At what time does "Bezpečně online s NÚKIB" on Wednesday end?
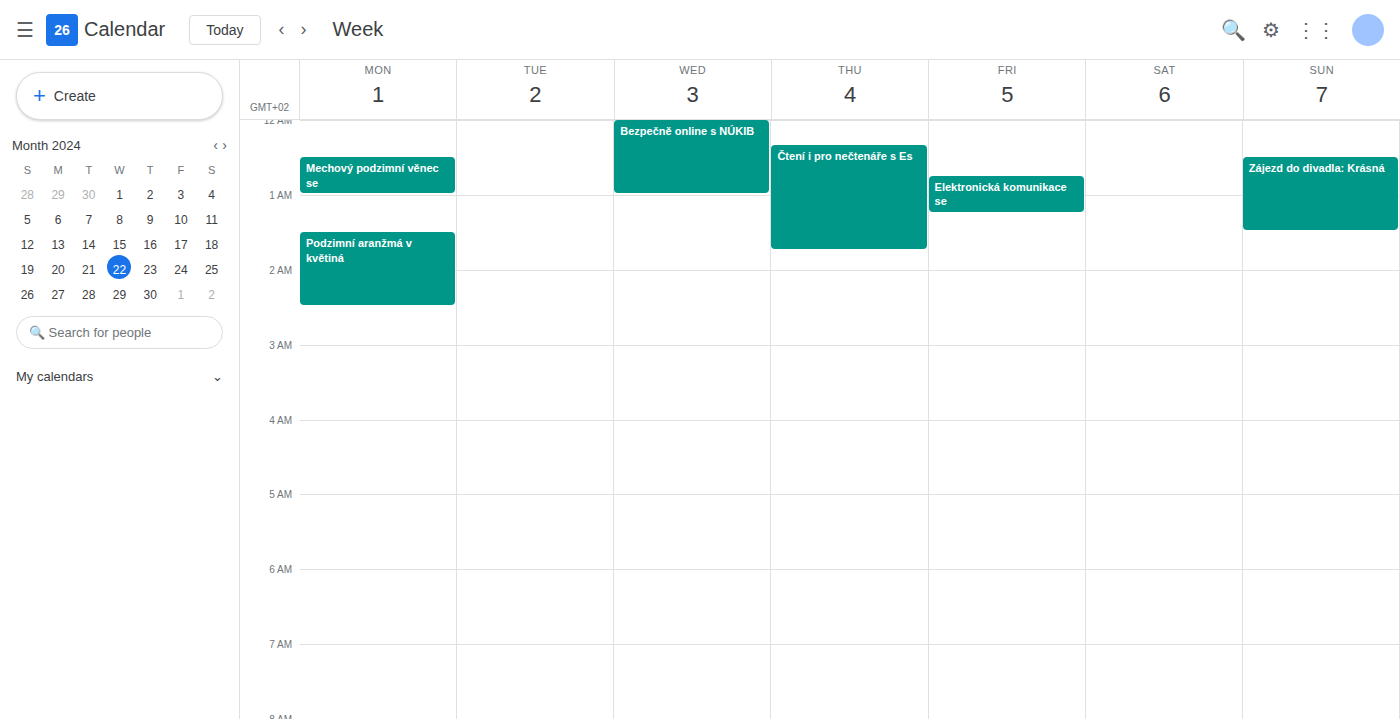
1:00 AM